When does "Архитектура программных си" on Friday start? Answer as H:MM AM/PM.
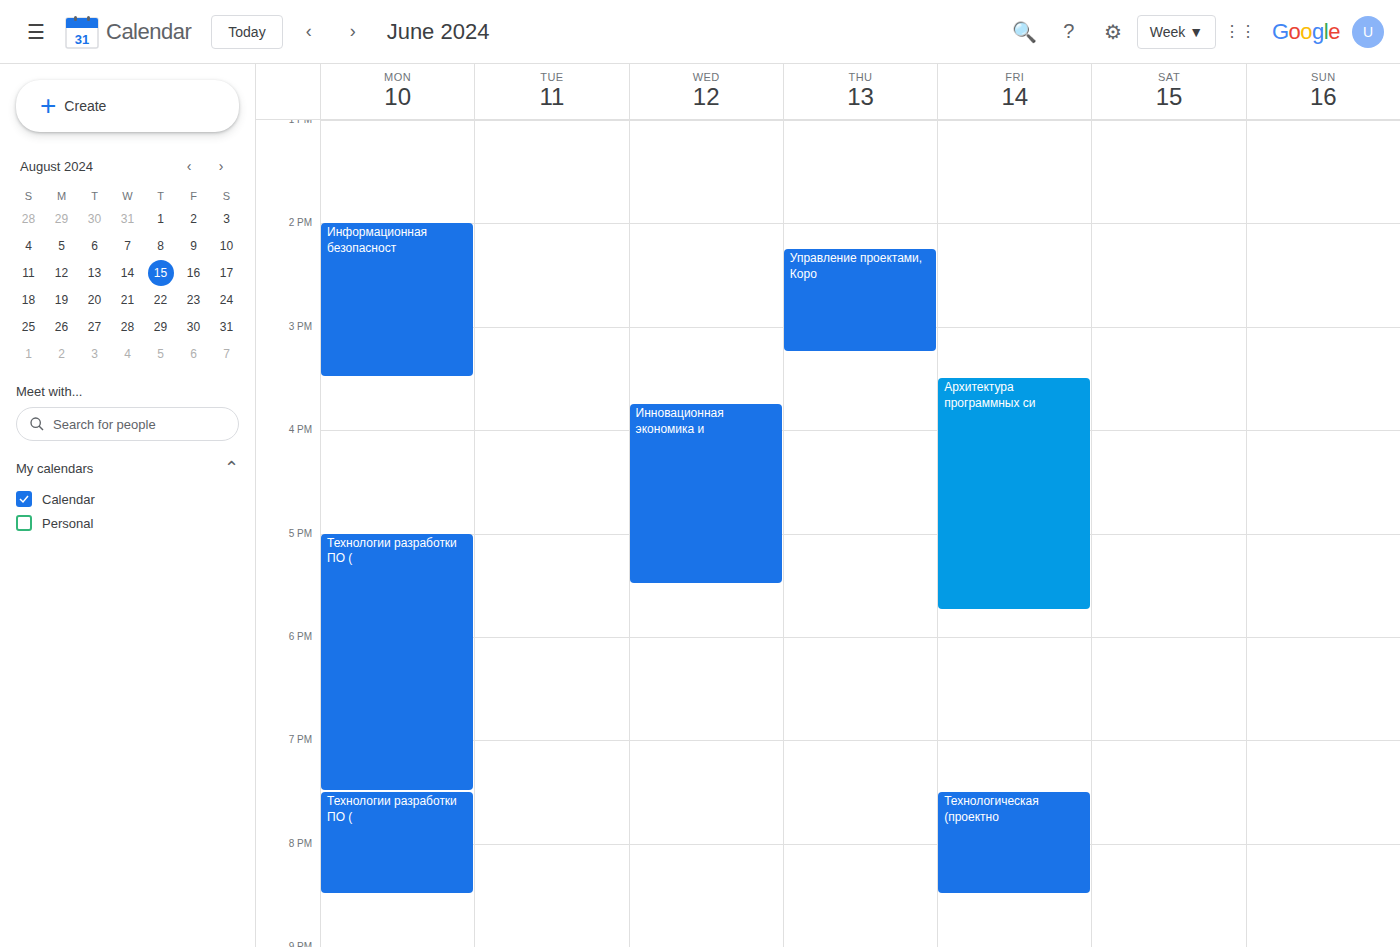
3:30 PM